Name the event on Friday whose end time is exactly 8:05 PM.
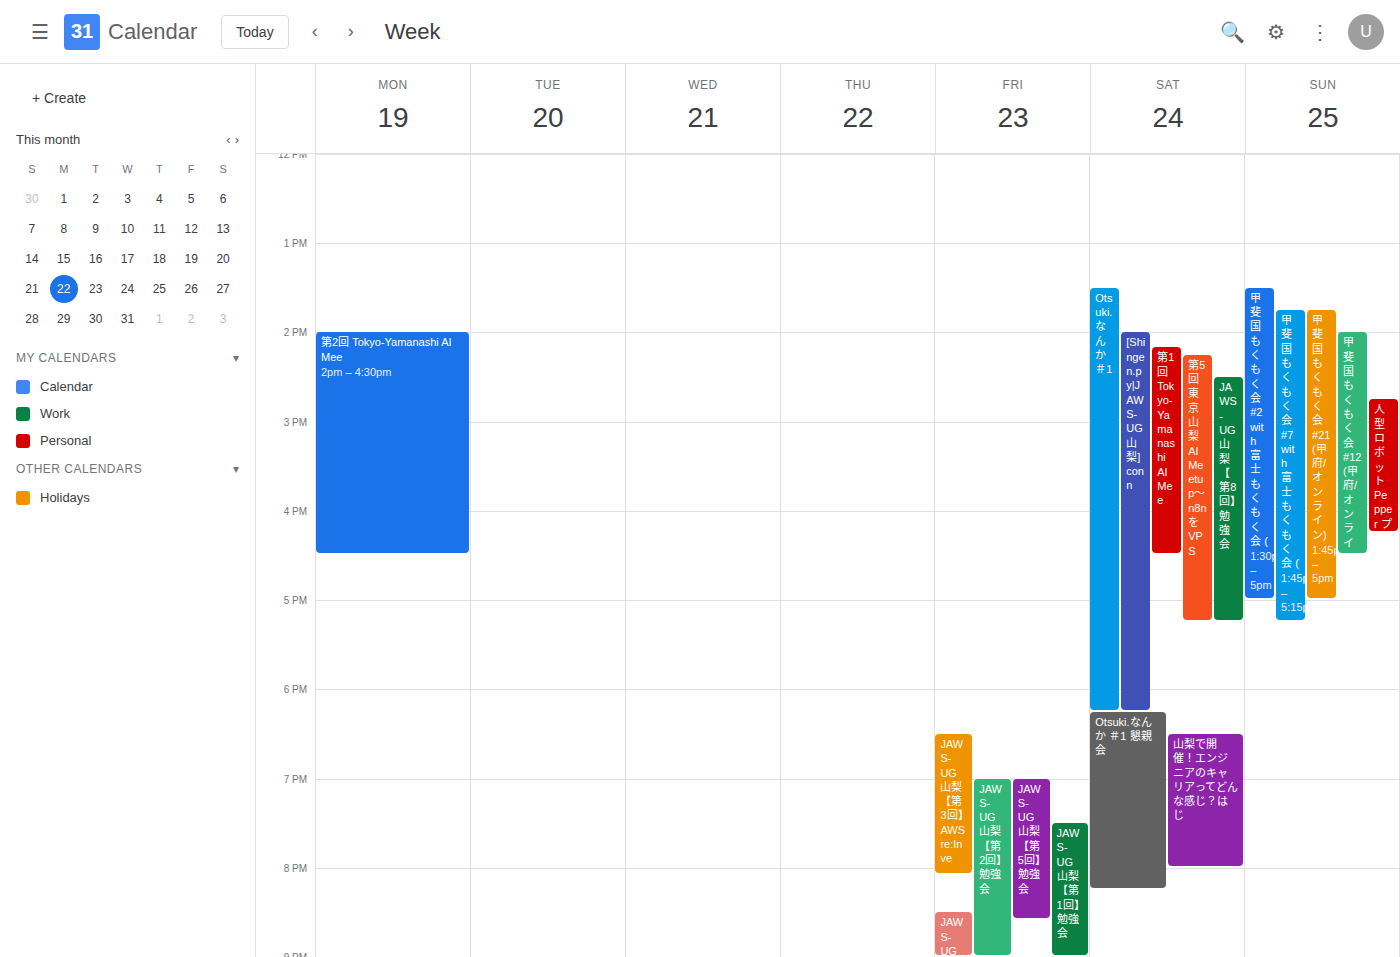
"JAWS-UG山梨 【第3回】AWS re:Inve"